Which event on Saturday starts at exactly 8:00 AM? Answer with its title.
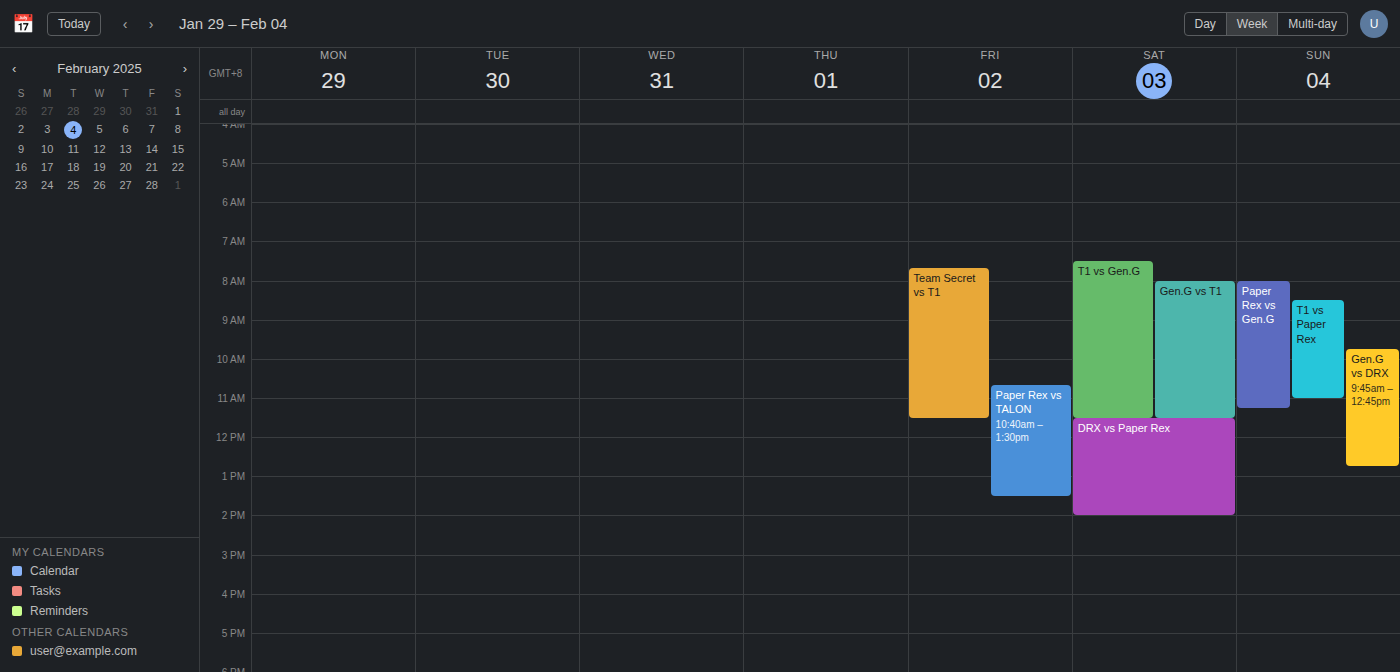
"Gen.G vs T1"